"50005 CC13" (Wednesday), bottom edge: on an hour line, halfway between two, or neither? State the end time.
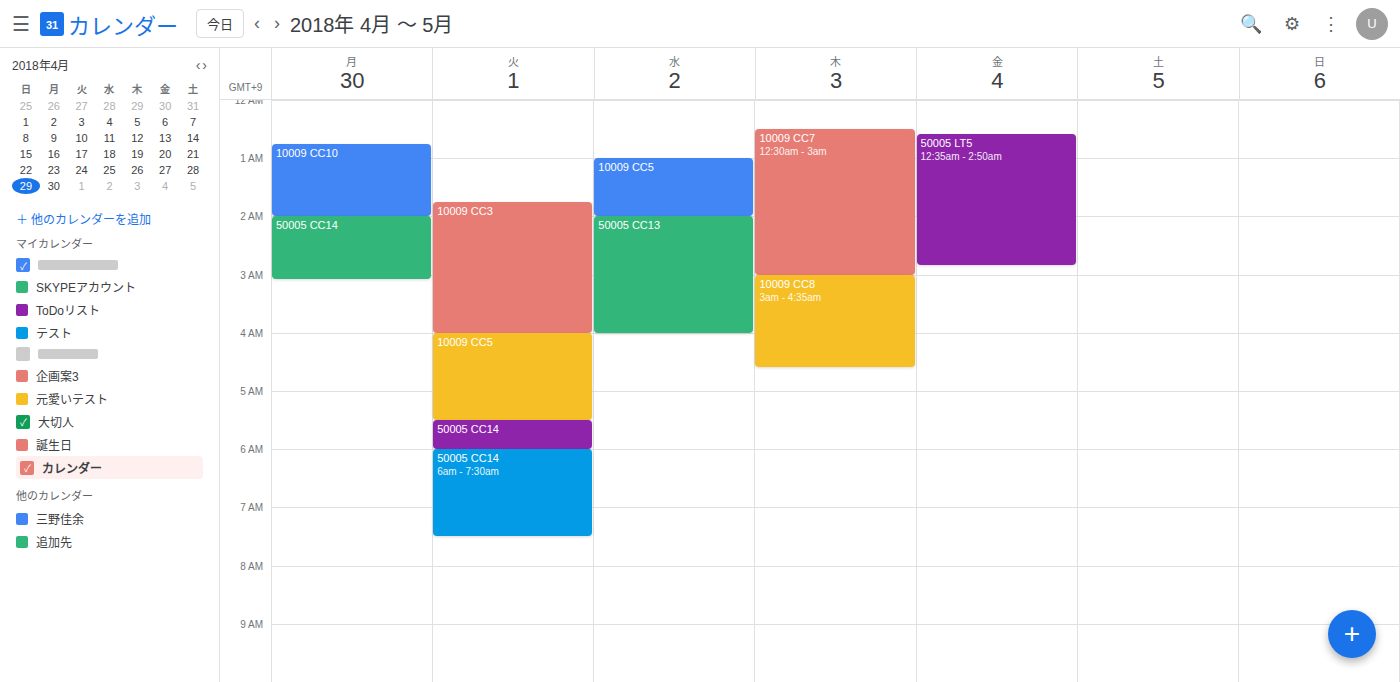
4:00 AM -- exactly on the 4 AM line.